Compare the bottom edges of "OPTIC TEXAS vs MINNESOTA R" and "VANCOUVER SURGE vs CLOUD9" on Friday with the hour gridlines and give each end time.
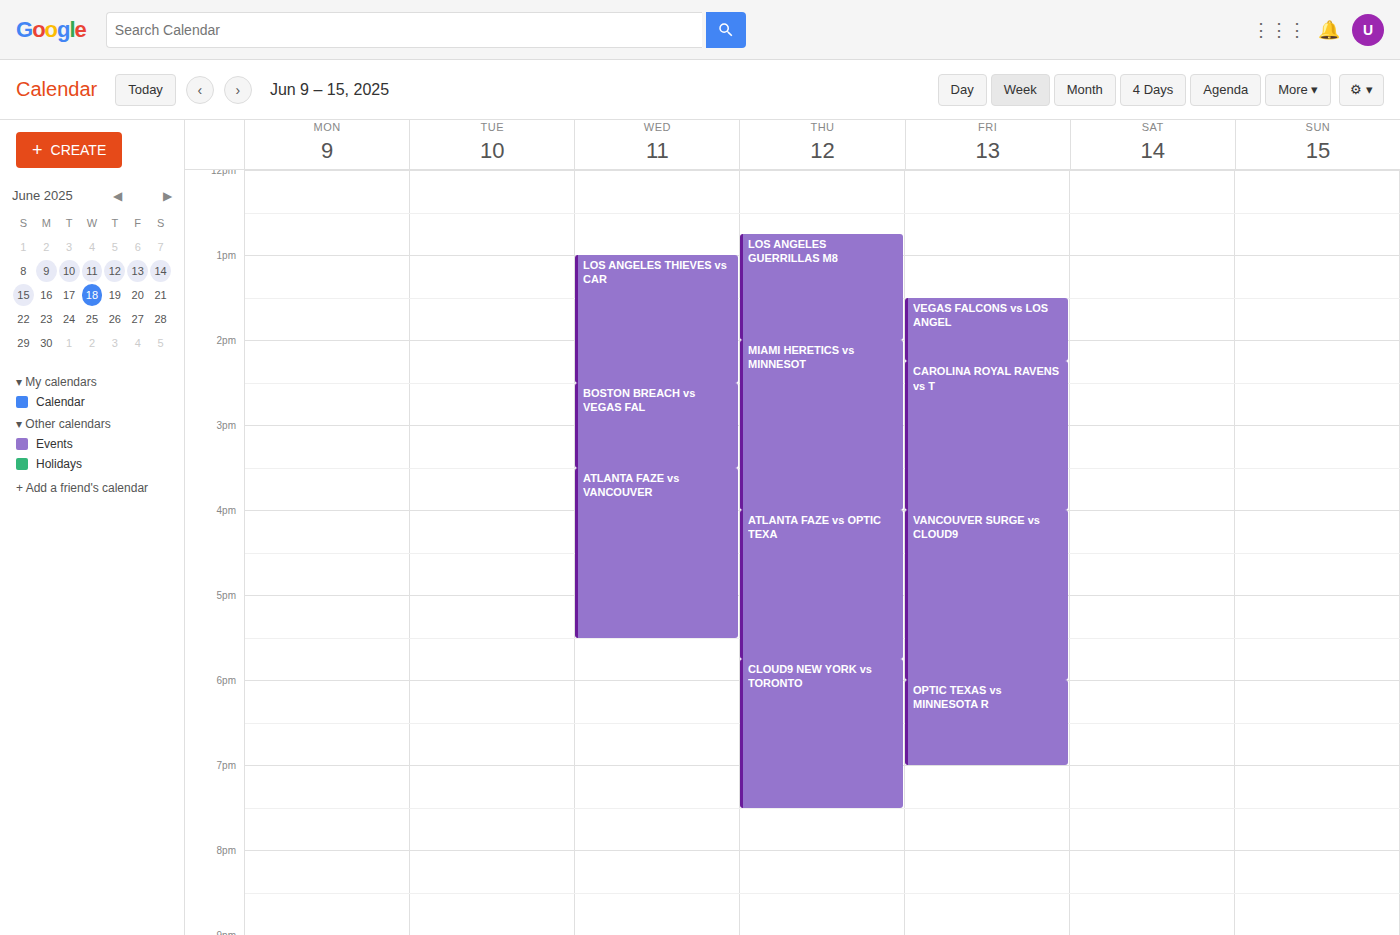
"OPTIC TEXAS vs MINNESOTA R": 7:00 PM, exactly on the 7 PM line. "VANCOUVER SURGE vs CLOUD9": 6:00 PM, exactly on the 6 PM line.